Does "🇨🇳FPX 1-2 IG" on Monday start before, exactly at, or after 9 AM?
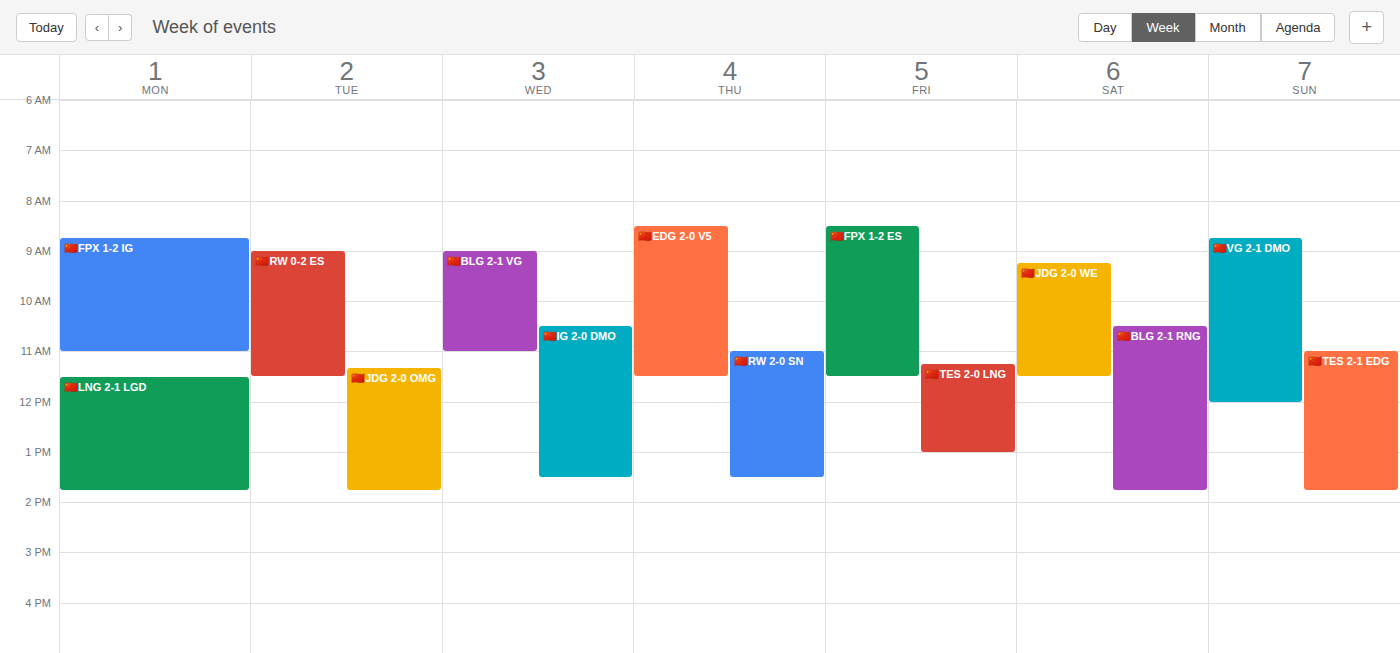
8:45 AM -- before 9 AM, 15 minutes above the 9 AM line.